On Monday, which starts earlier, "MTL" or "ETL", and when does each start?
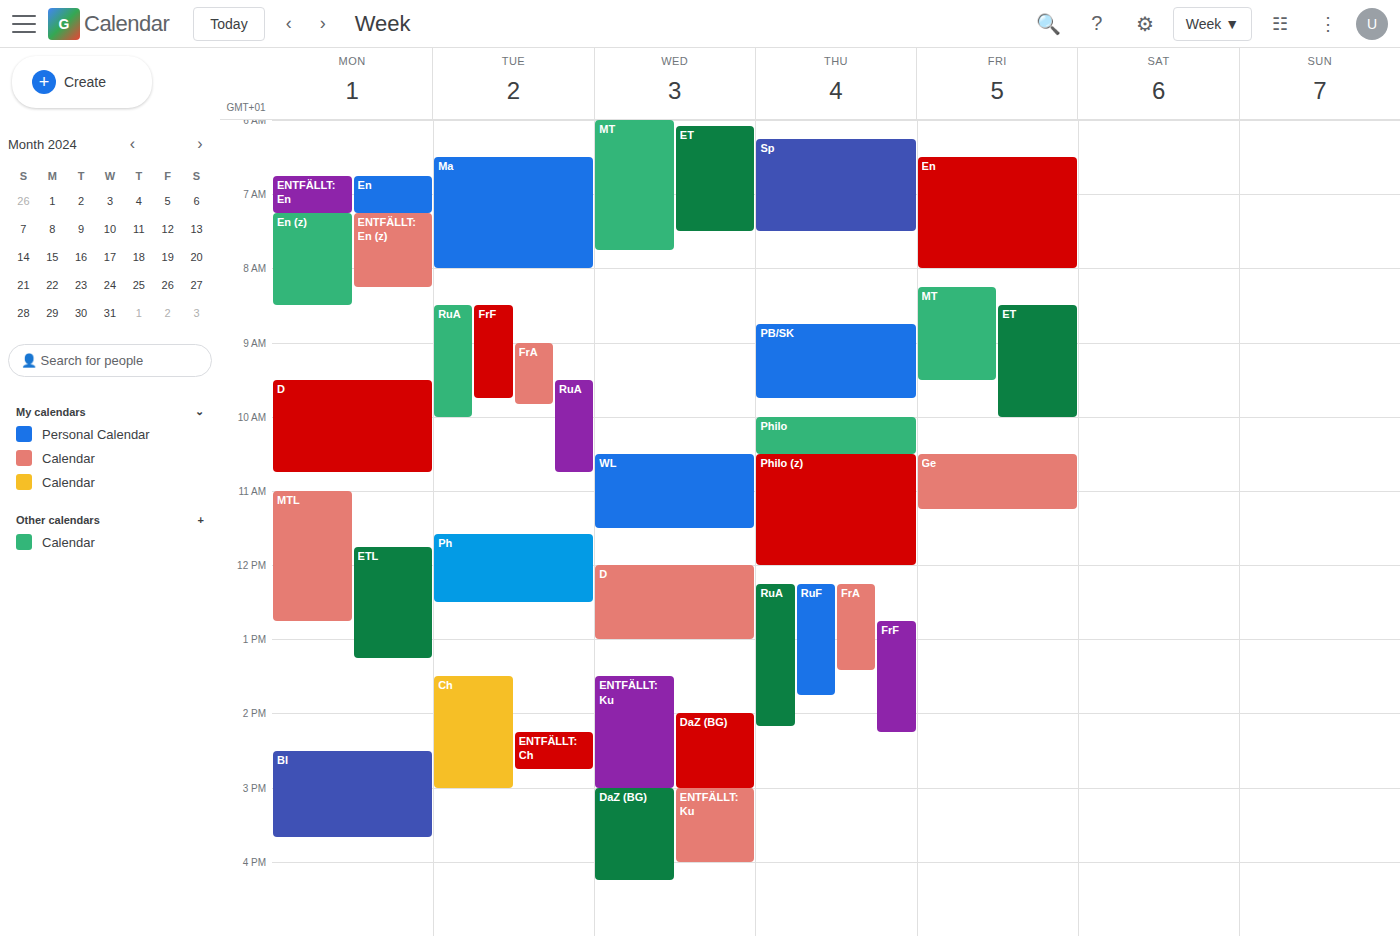
"MTL" 11:00 AM; "ETL" 11:45 AM.